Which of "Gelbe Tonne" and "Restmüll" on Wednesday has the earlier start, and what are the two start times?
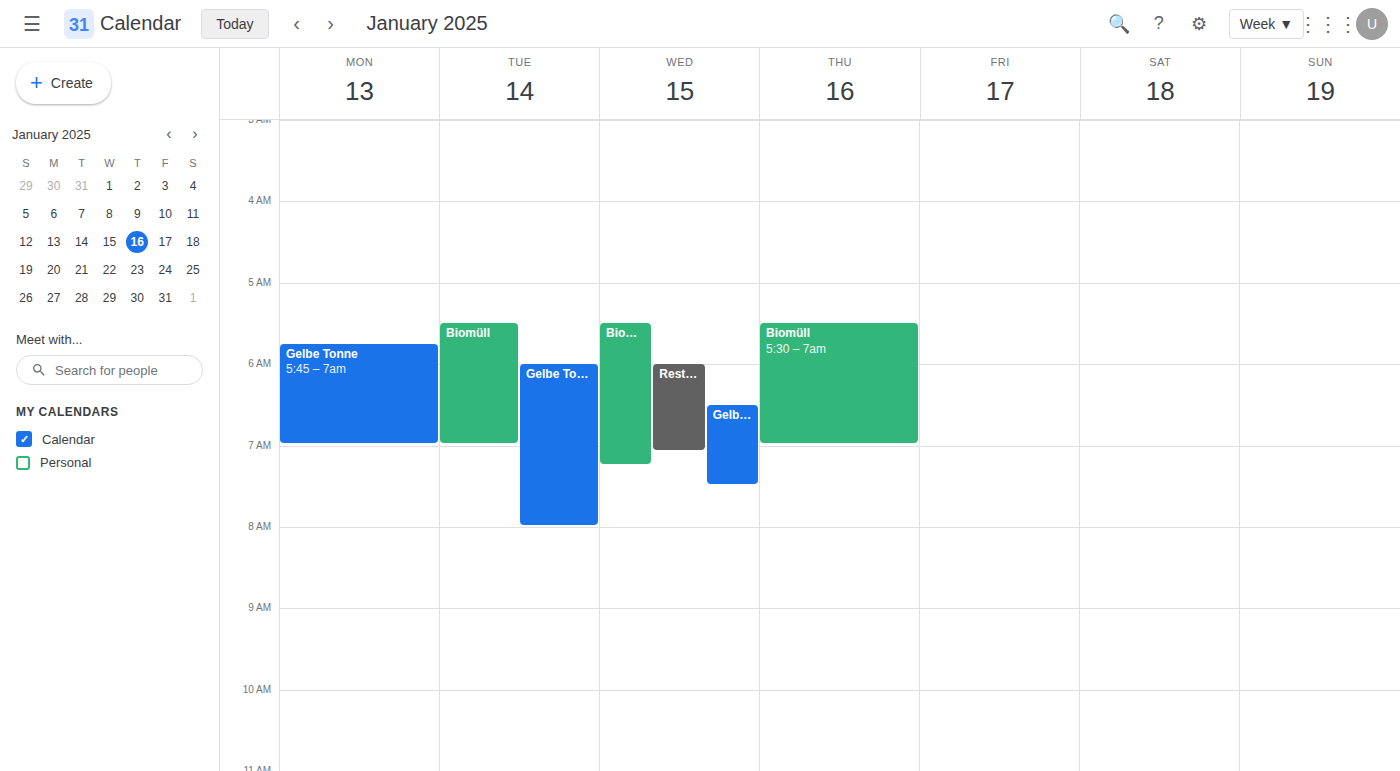
"Restmüll" 6:00 AM; "Gelbe Tonne" 6:30 AM.